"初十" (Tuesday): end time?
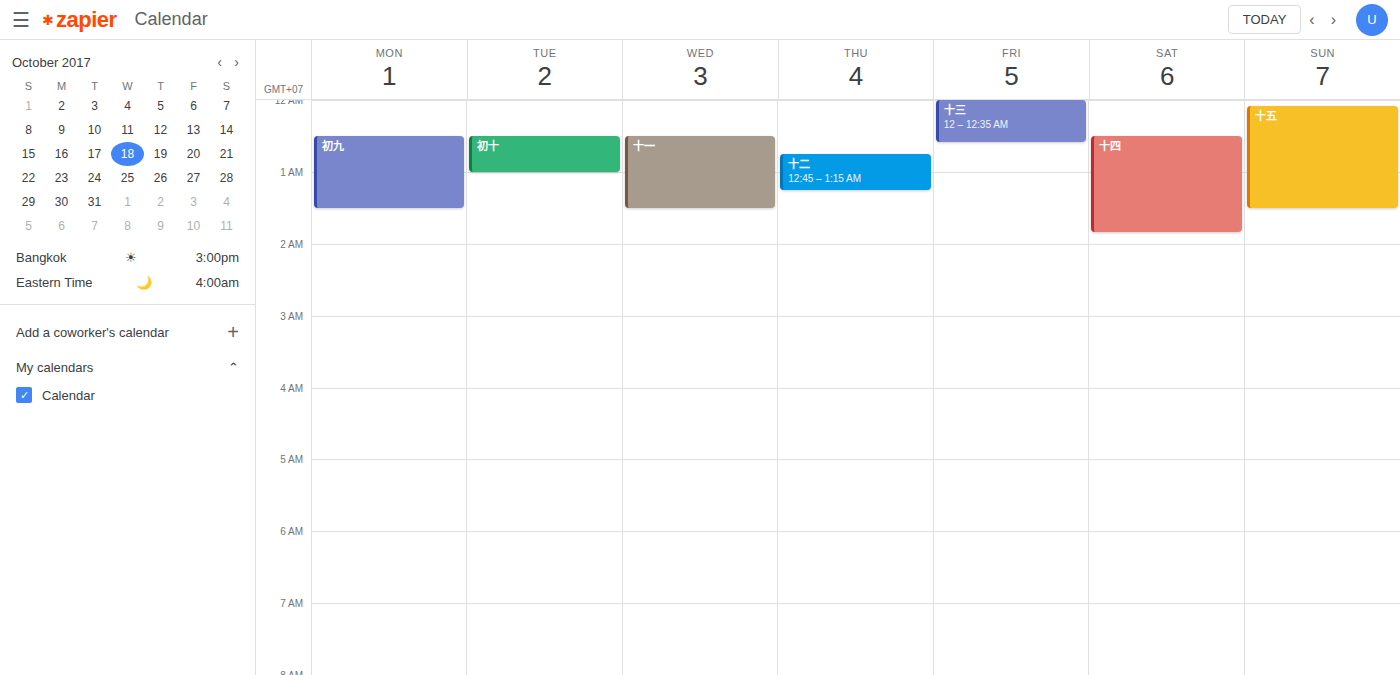
1:00 AM